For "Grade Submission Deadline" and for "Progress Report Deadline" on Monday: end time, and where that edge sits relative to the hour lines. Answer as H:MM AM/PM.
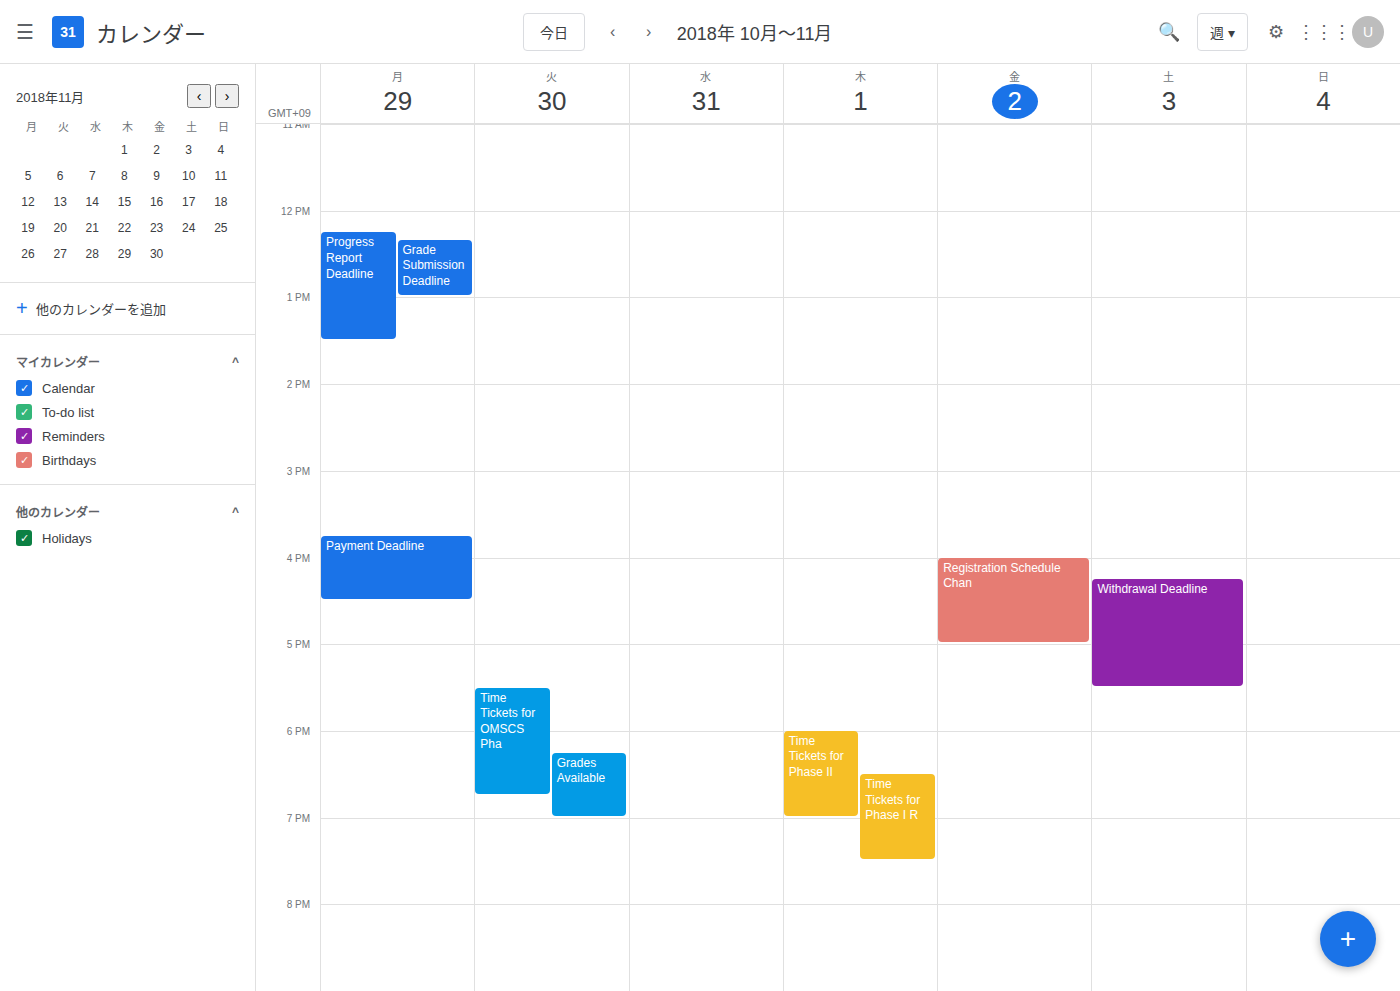
"Grade Submission Deadline": 1:00 PM, exactly on the 1 PM line. "Progress Report Deadline": 1:30 PM, halfway between the 1 PM and 2 PM lines.